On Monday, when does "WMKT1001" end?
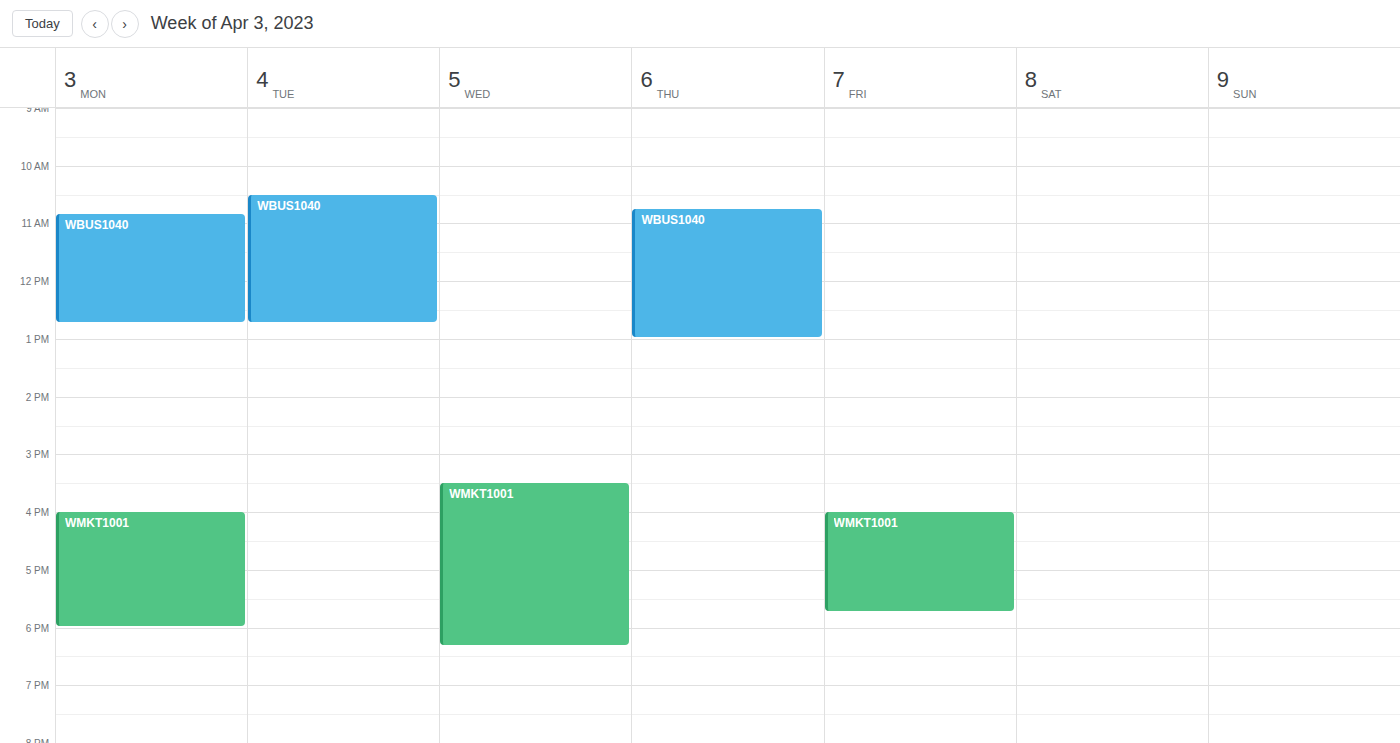
18:00